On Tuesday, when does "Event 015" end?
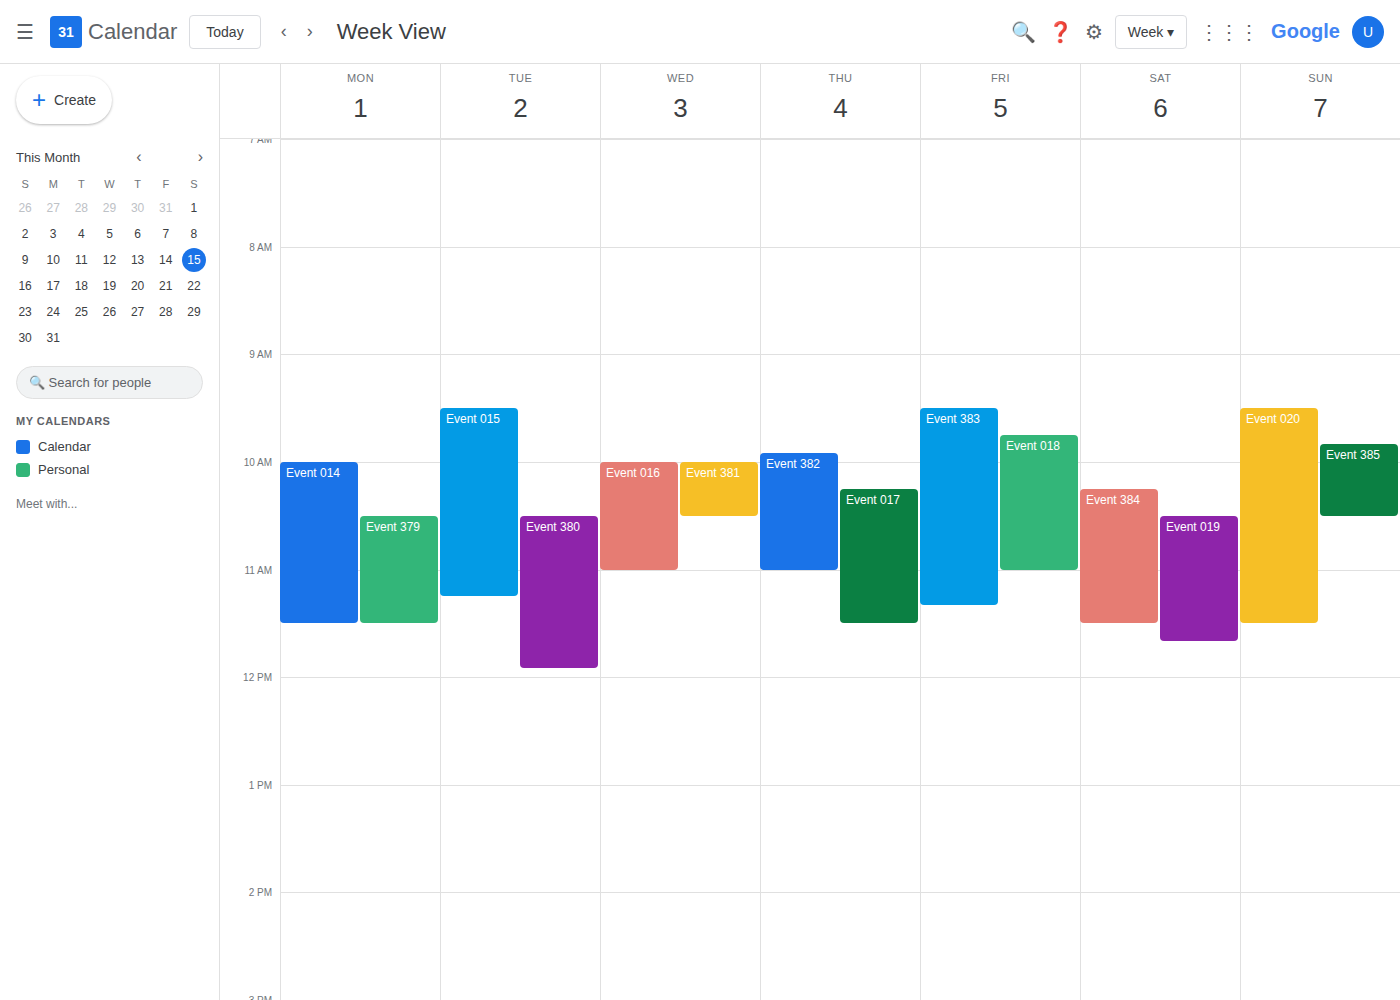
11:15 AM